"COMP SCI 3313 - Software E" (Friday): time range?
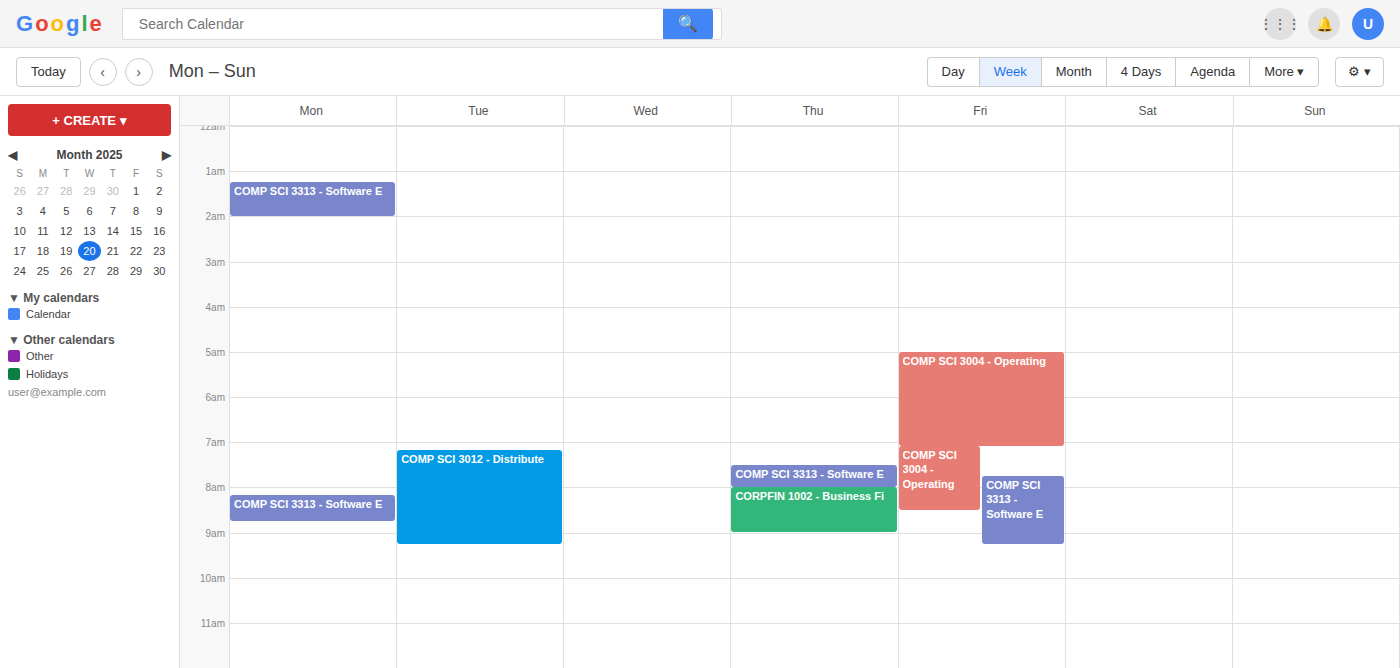
7:45 AM to 9:15 AM